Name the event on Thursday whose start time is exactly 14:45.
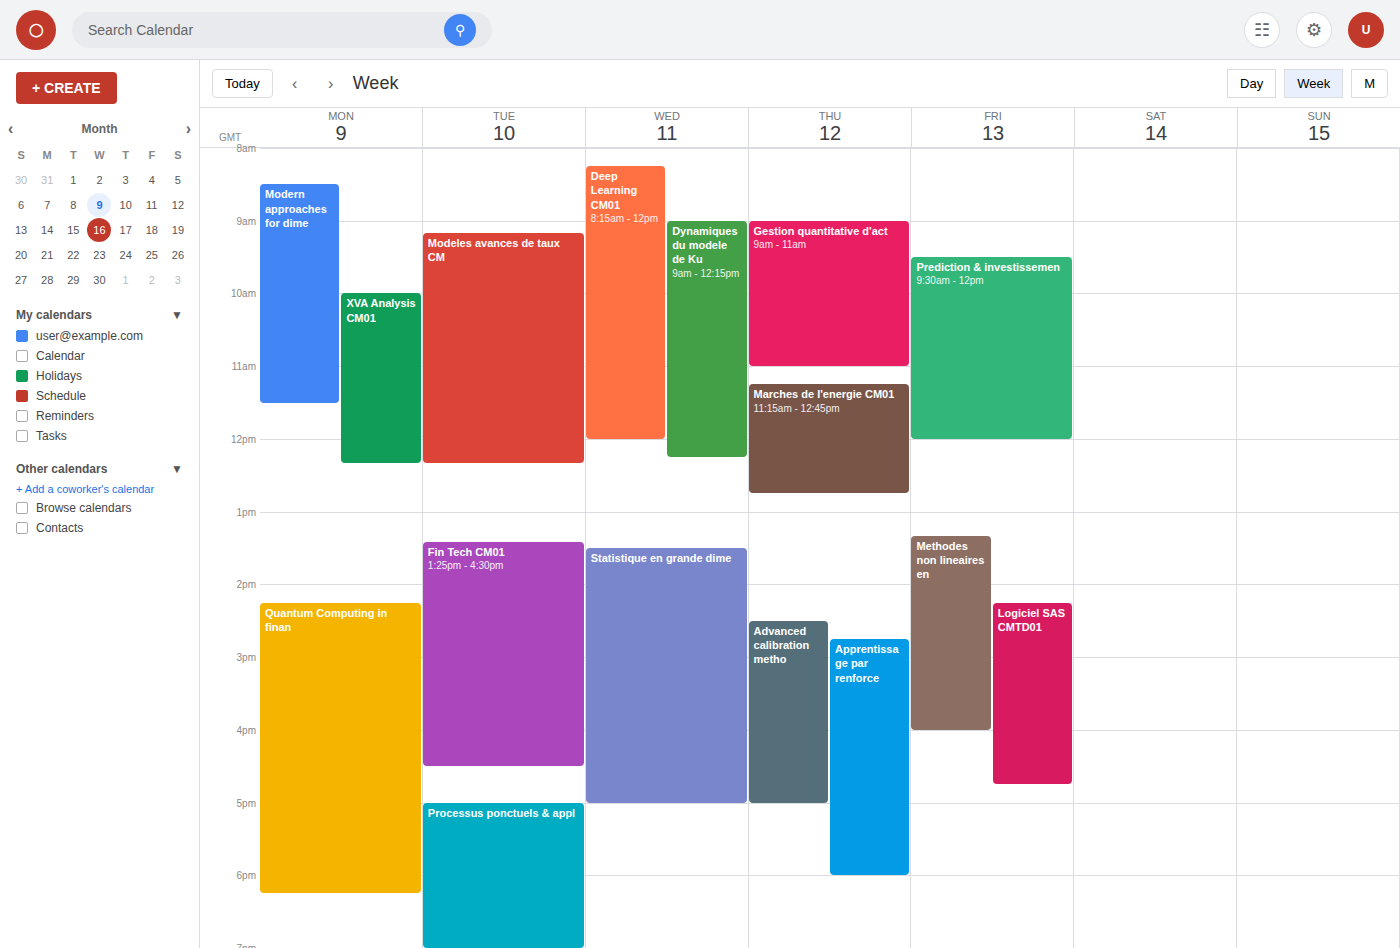
"Apprentissage par renforce"